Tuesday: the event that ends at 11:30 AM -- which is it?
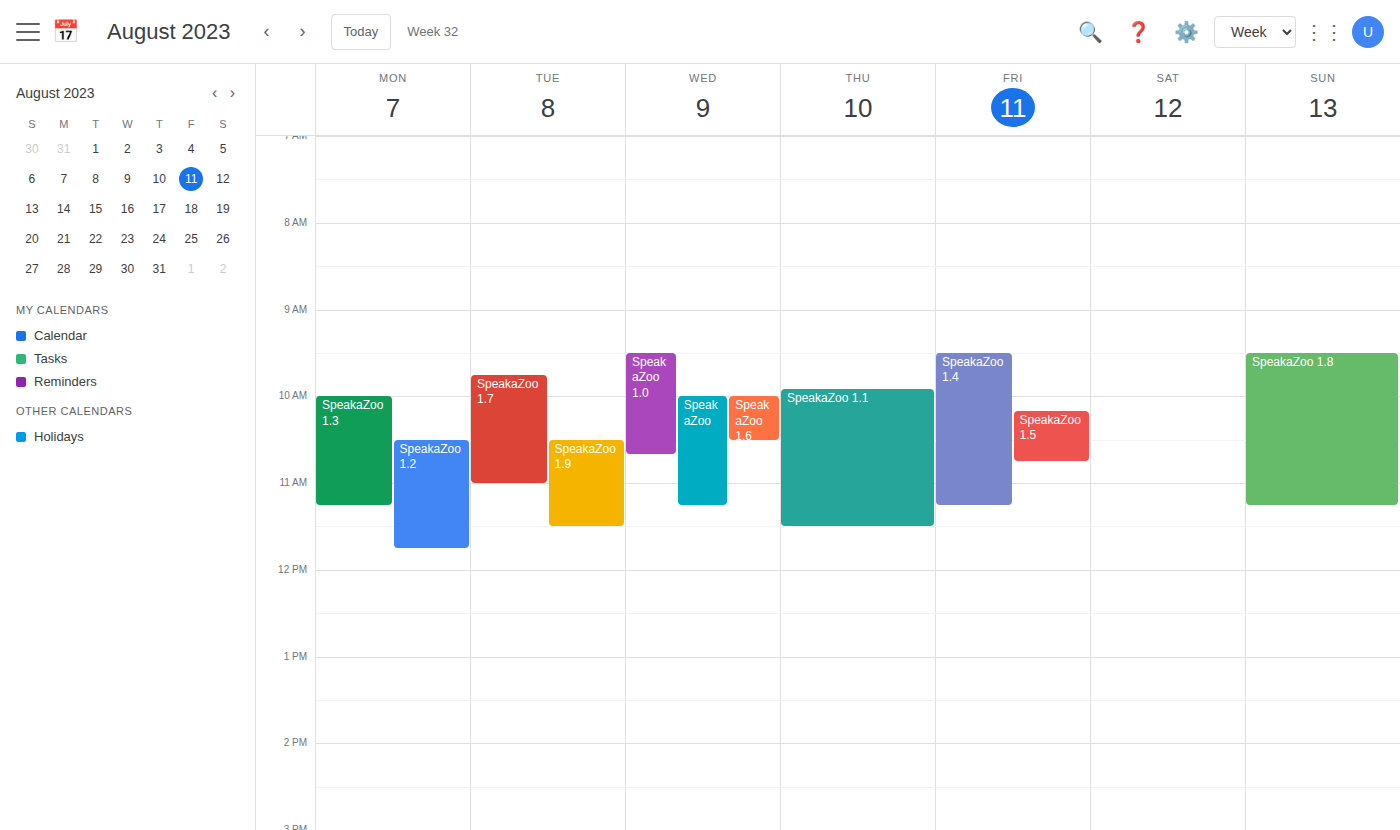
"SpeakaZoo 1.9"